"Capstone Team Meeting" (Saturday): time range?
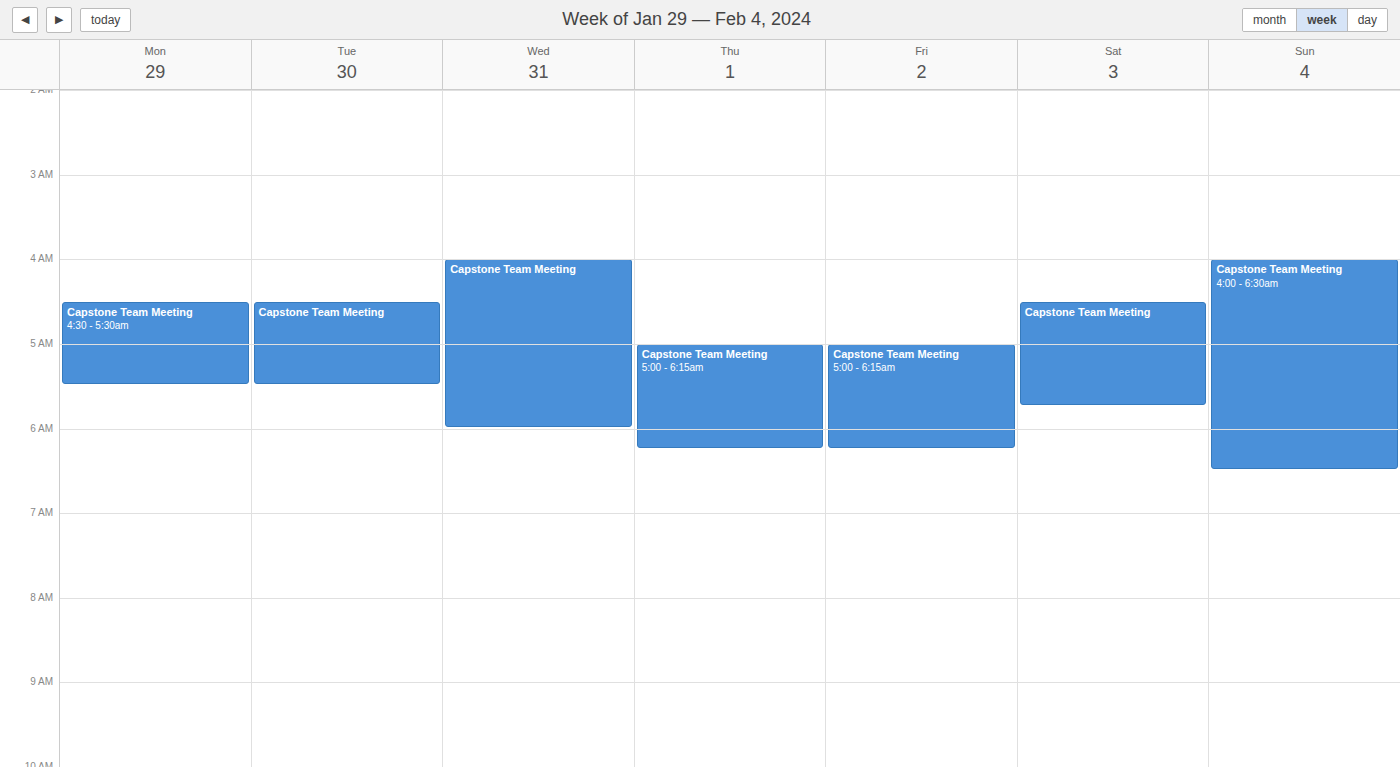
4:30 AM to 5:45 AM